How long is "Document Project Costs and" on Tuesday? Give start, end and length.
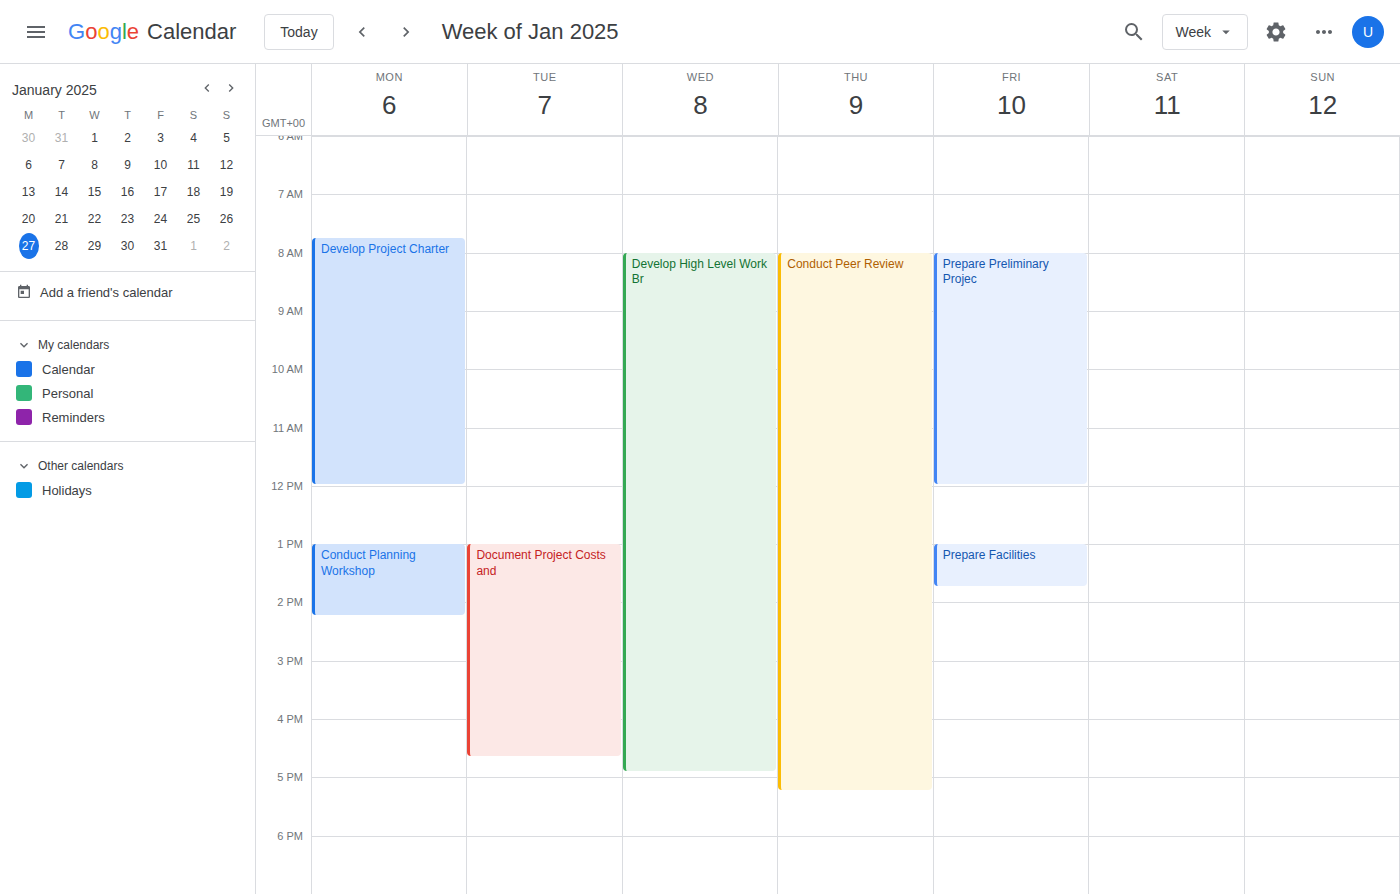
1:00 PM to 4:40 PM, 3 hours 40 minutes